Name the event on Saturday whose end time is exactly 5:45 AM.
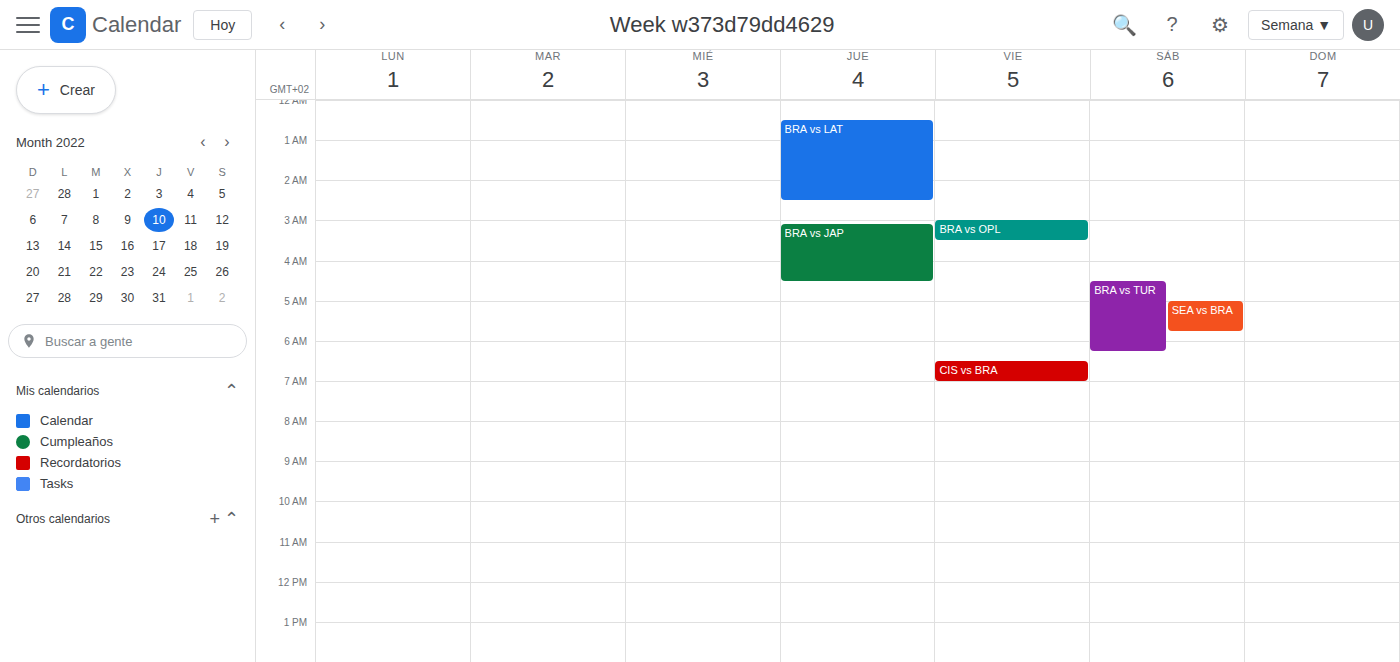
"SEA vs BRA"